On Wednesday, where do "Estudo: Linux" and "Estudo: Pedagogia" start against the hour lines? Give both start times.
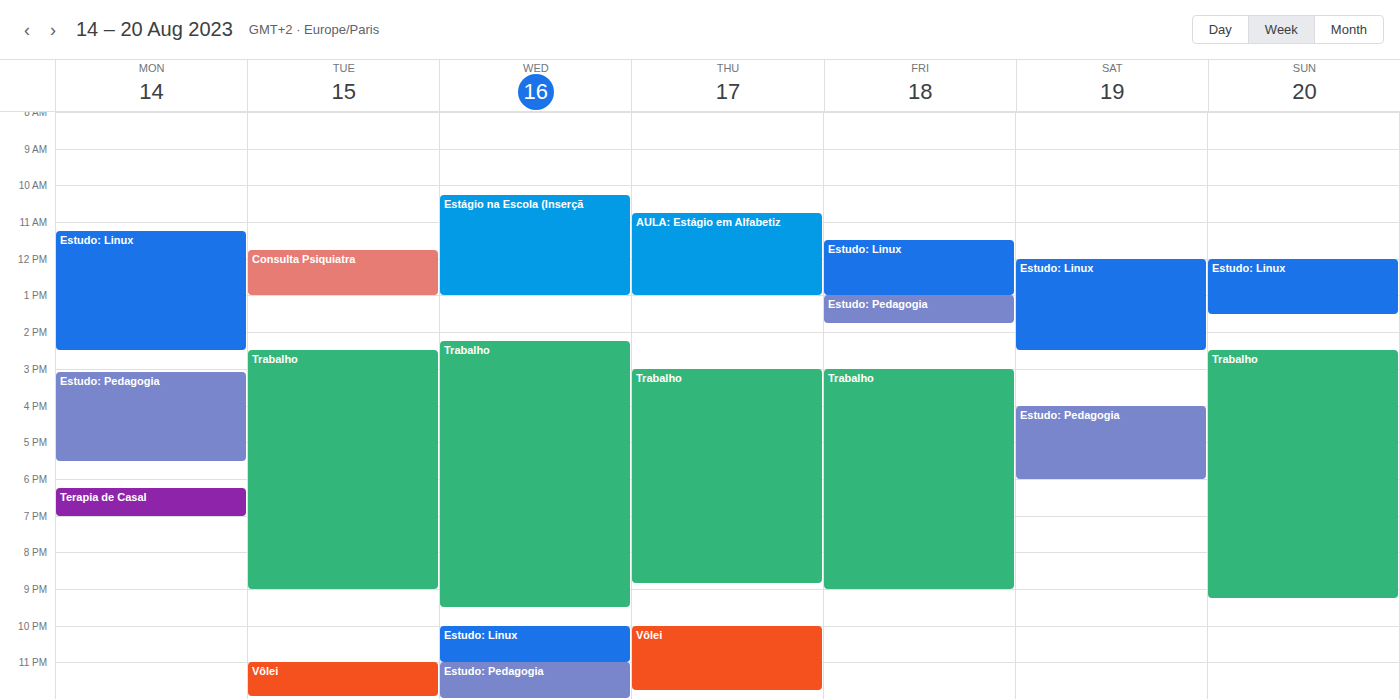
"Estudo: Linux": 22:00, exactly on the 22:00 line. "Estudo: Pedagogia": 23:00, exactly on the 23:00 line.